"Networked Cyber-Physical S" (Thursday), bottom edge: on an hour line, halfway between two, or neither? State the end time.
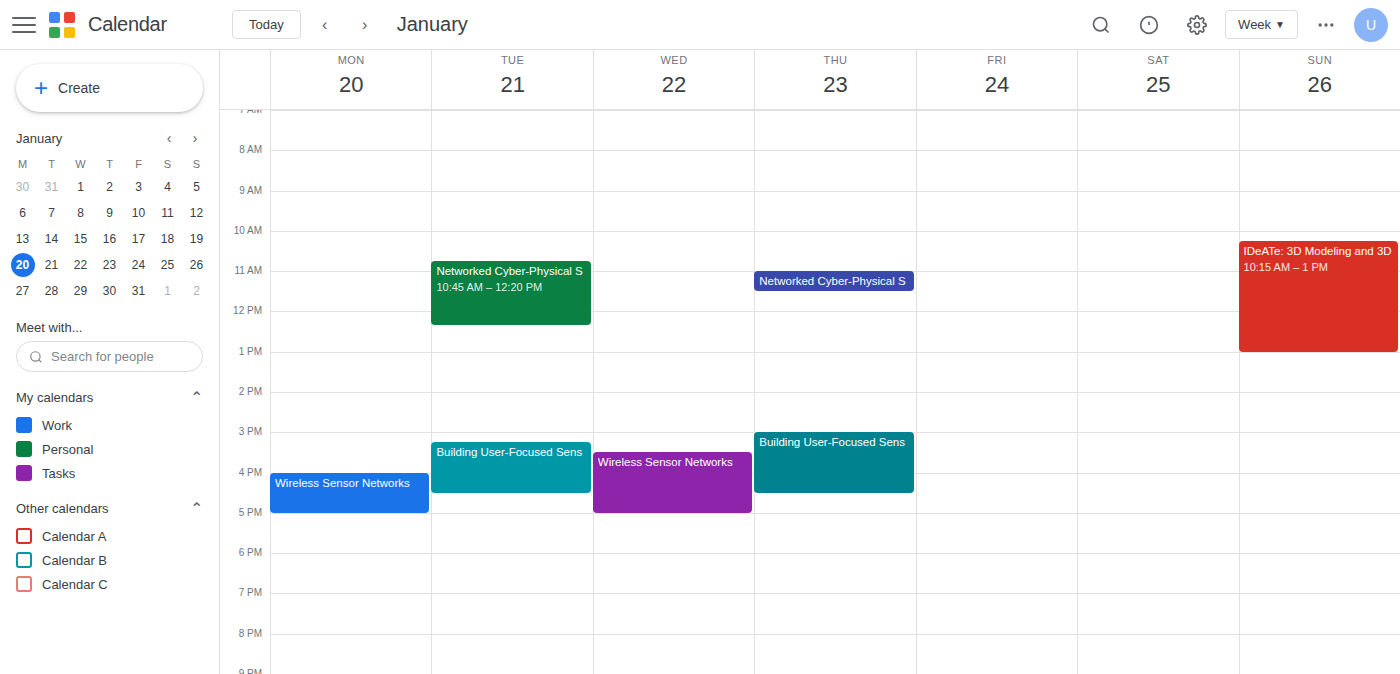
11:30 AM -- halfway between the 11 AM and 12 PM lines.